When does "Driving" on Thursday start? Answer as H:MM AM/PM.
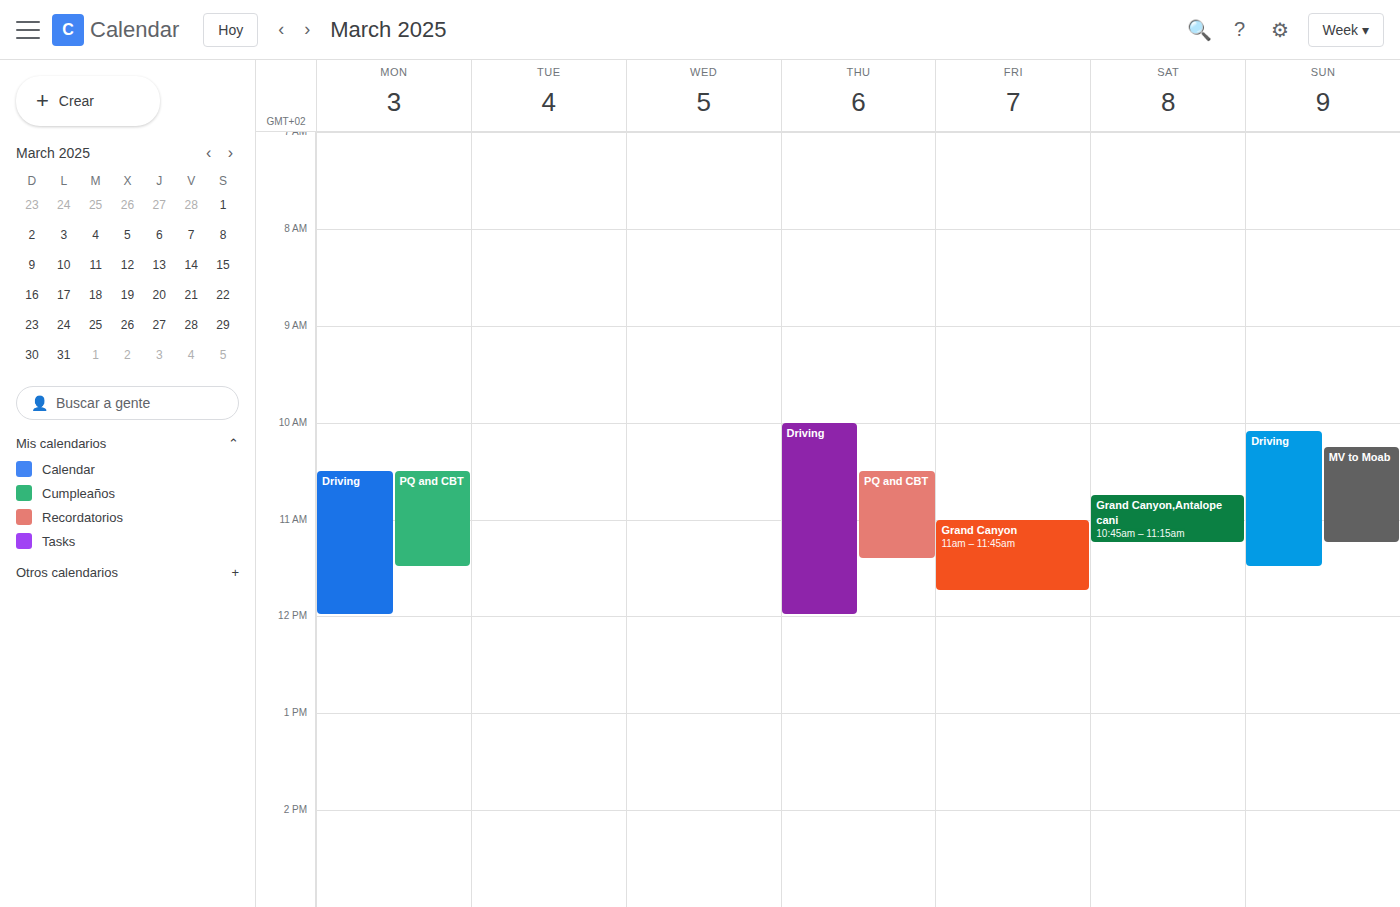
10:00 AM